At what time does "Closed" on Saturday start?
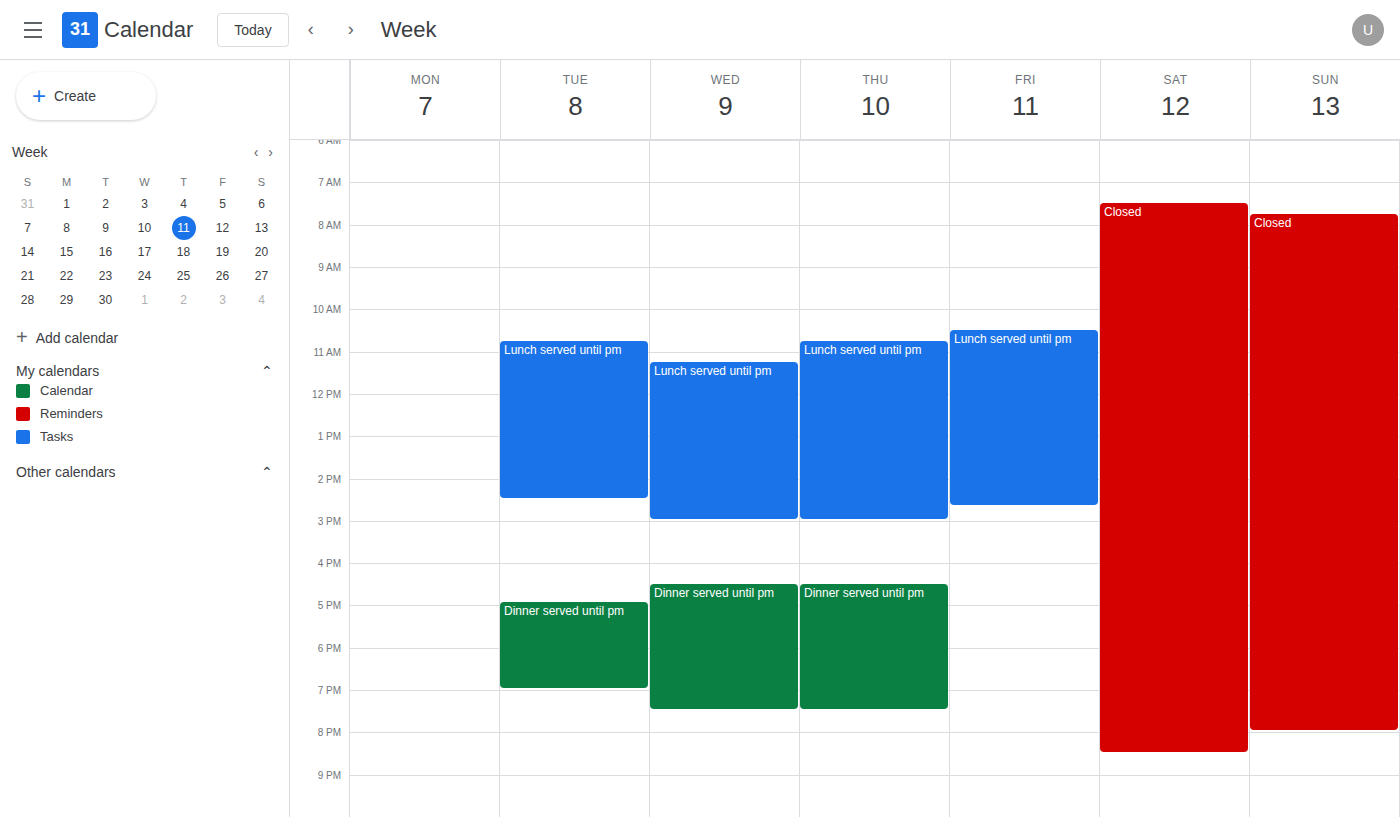
7:30 AM